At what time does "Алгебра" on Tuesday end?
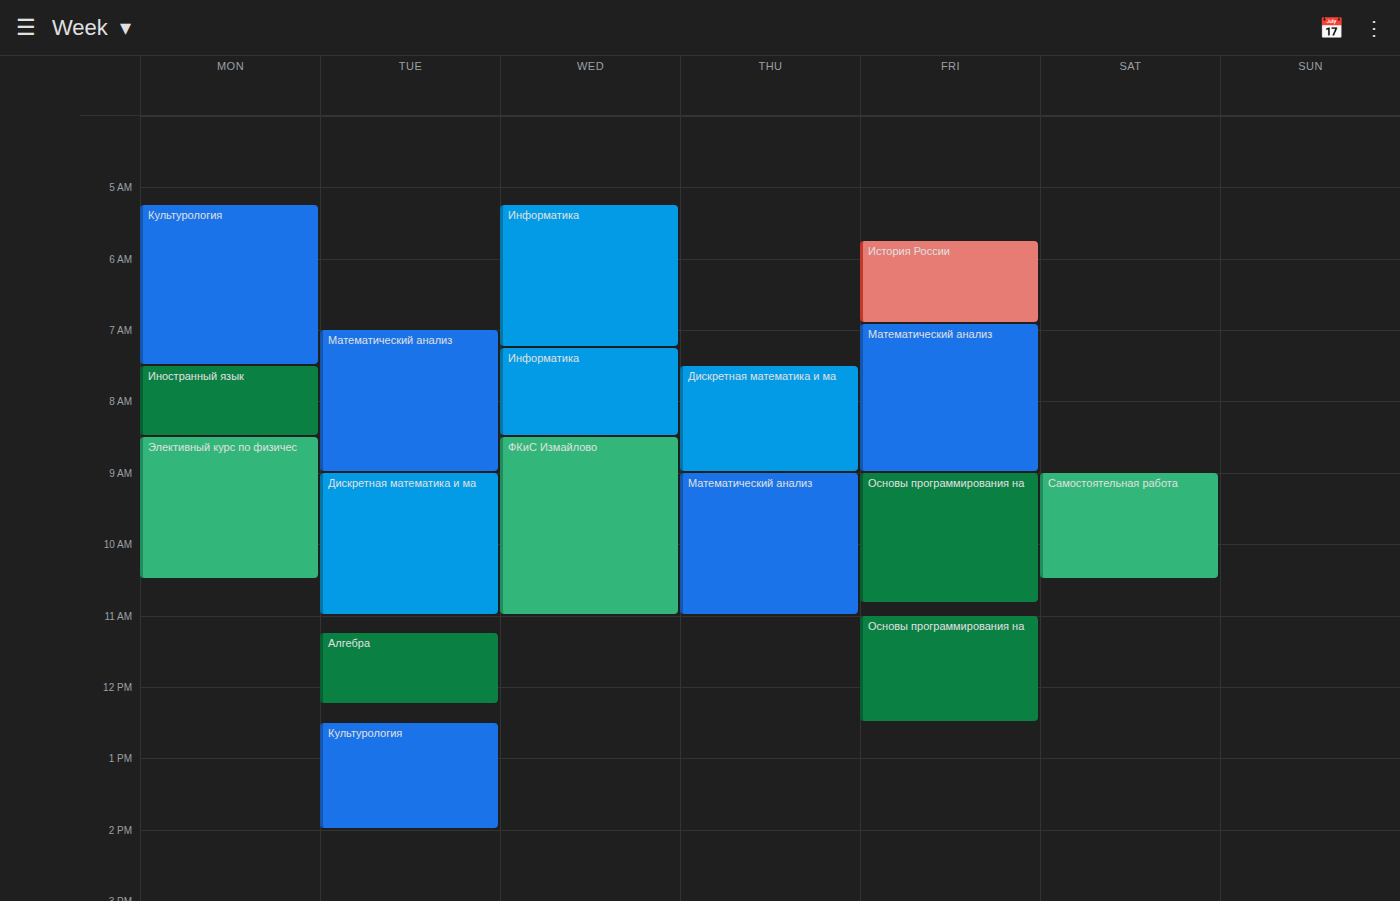
12:15 PM